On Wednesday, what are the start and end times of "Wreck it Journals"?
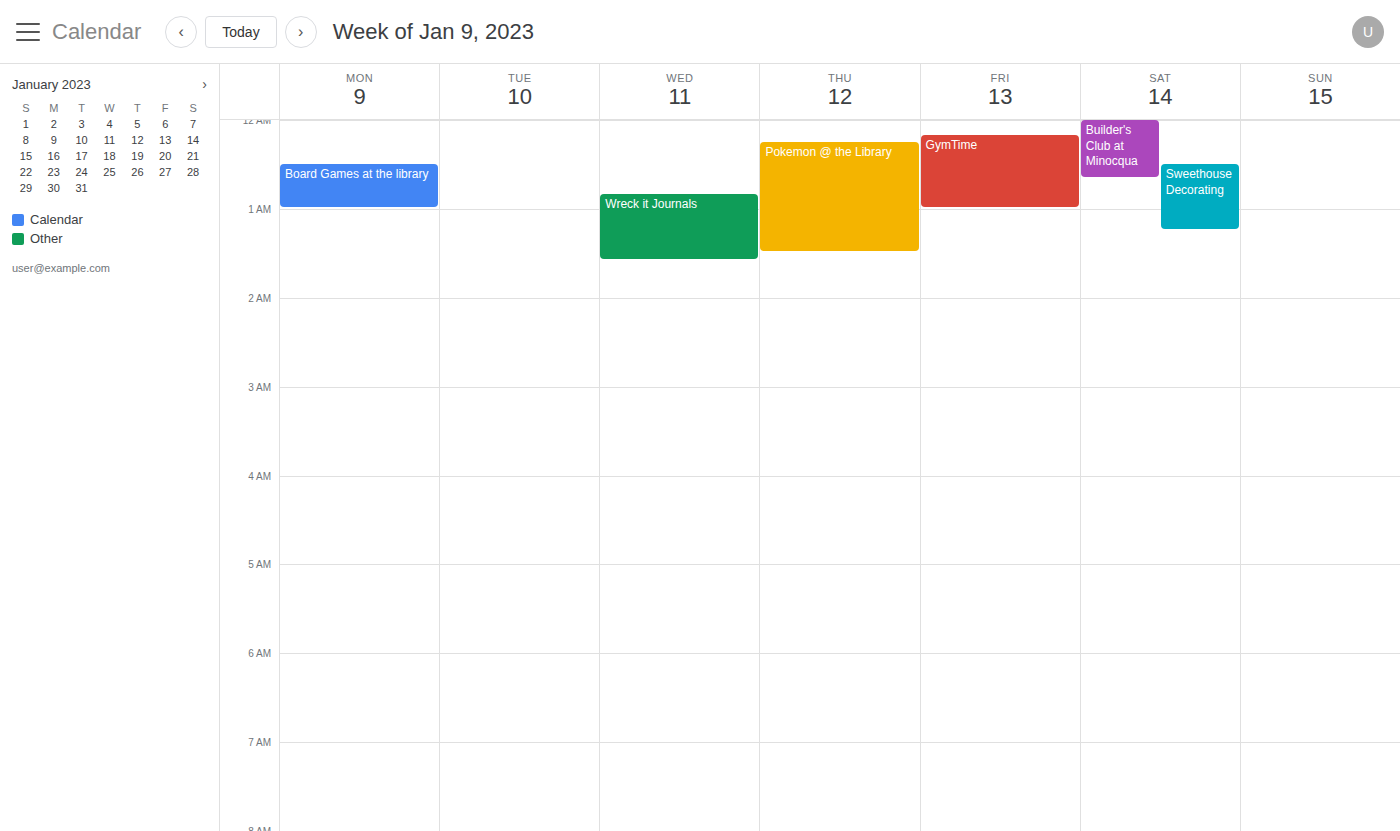
12:50 AM to 1:35 AM